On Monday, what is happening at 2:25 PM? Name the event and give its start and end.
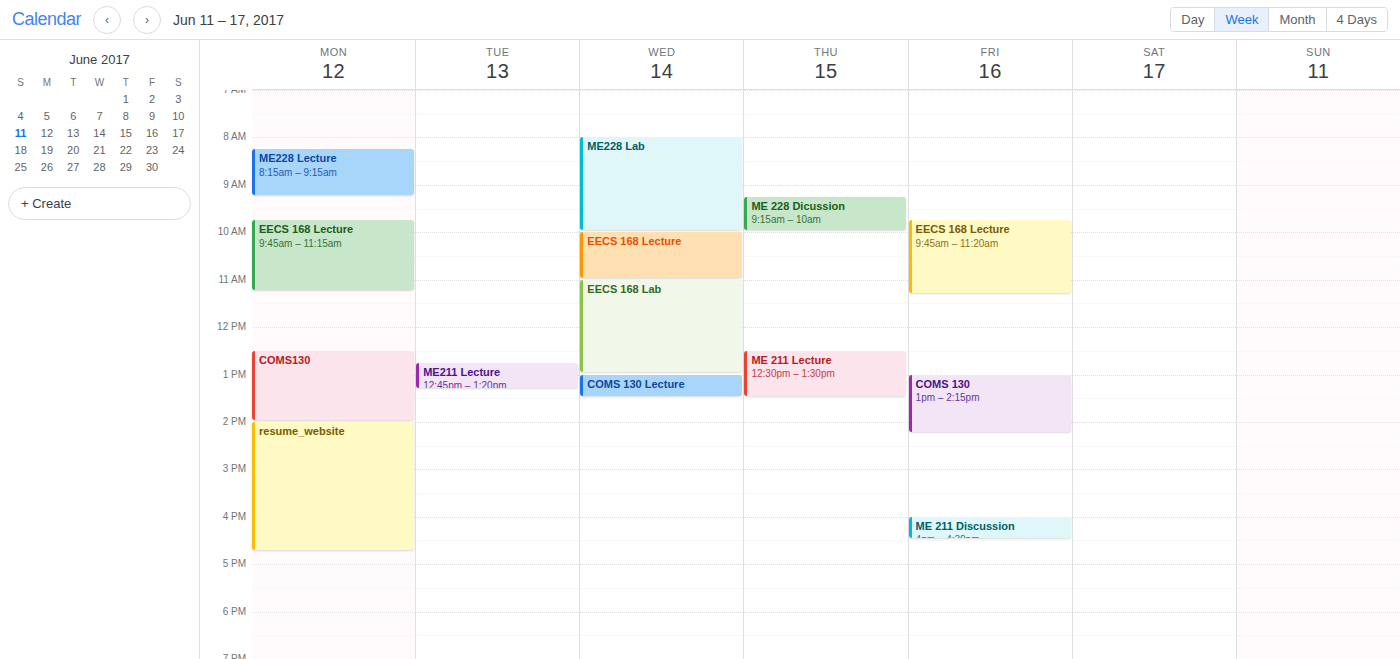
"resume_website", 2:00 PM to 4:45 PM